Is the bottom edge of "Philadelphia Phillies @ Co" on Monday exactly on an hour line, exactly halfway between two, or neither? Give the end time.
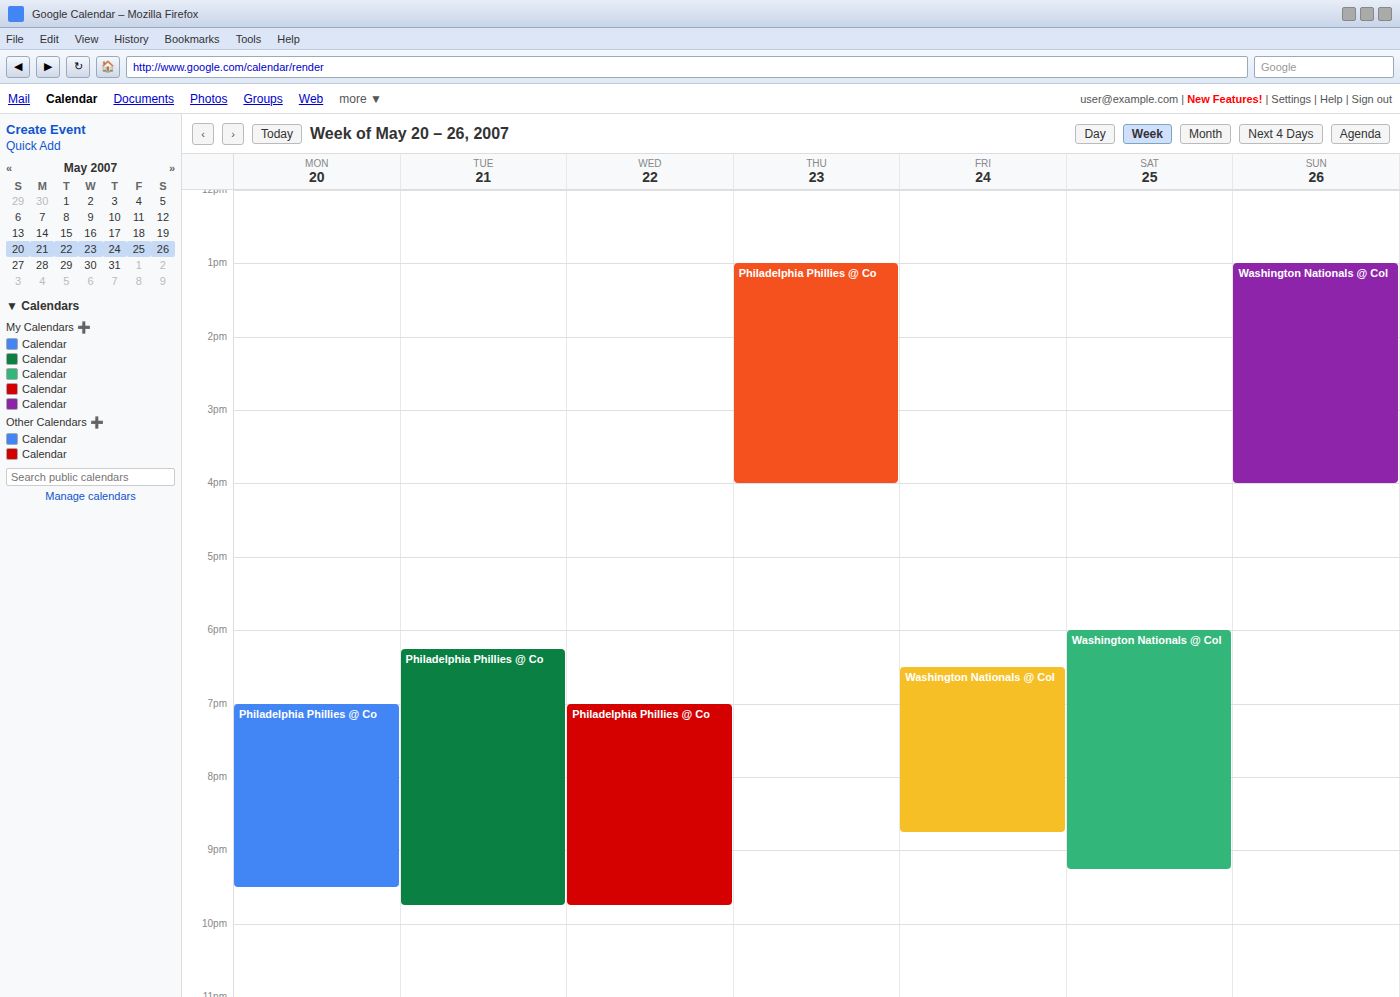
9:30 PM -- halfway between the 9 PM and 10 PM lines.